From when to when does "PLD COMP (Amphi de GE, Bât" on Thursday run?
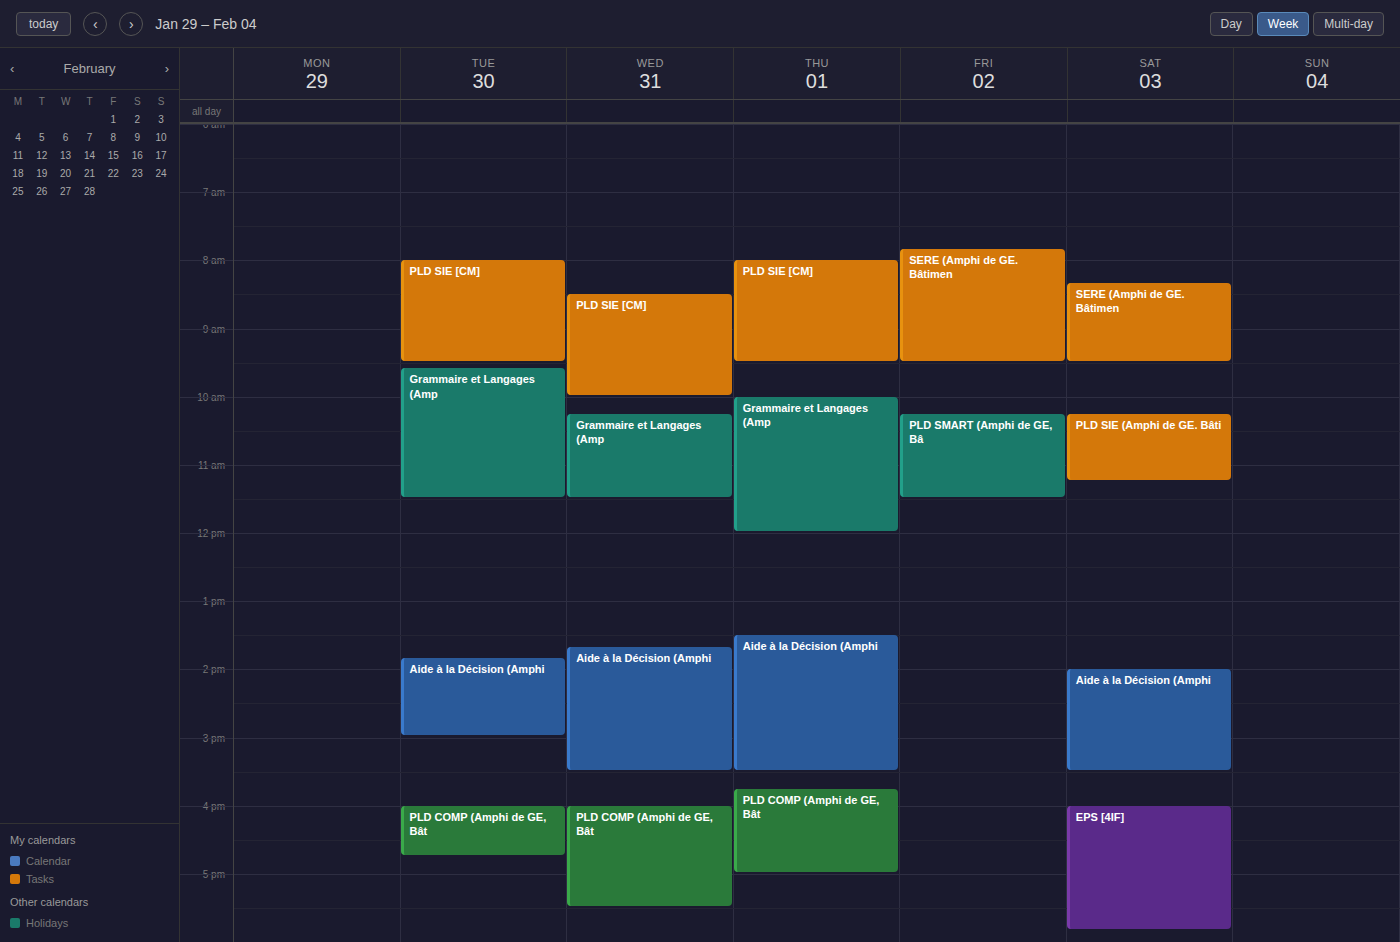
15:45 to 17:00